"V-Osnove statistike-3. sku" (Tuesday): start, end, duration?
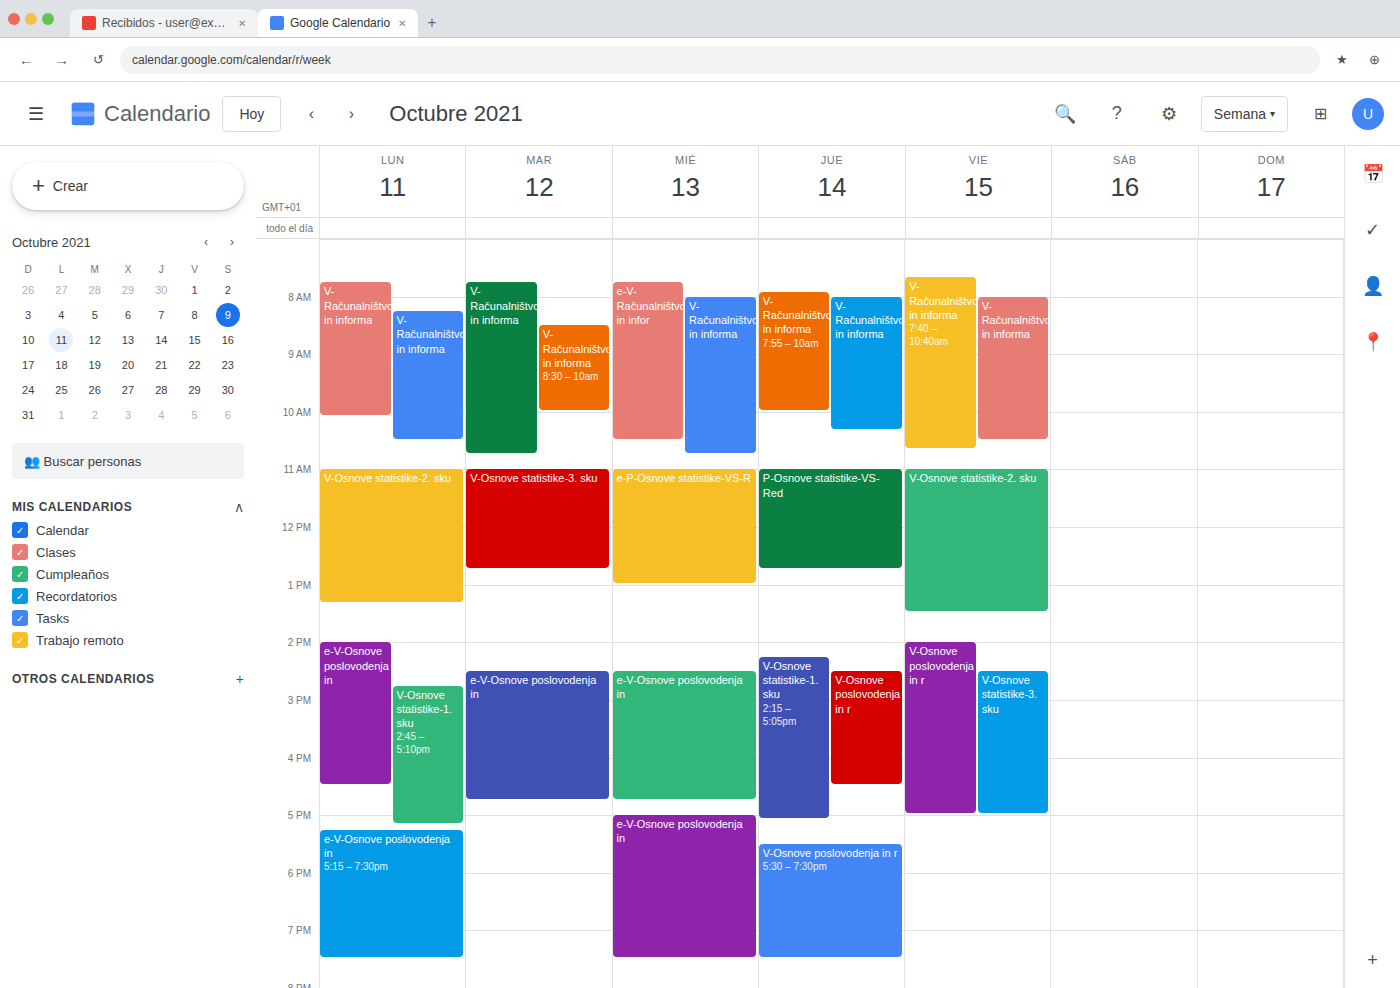
11:00 AM to 12:45 PM, 1 hour 45 minutes